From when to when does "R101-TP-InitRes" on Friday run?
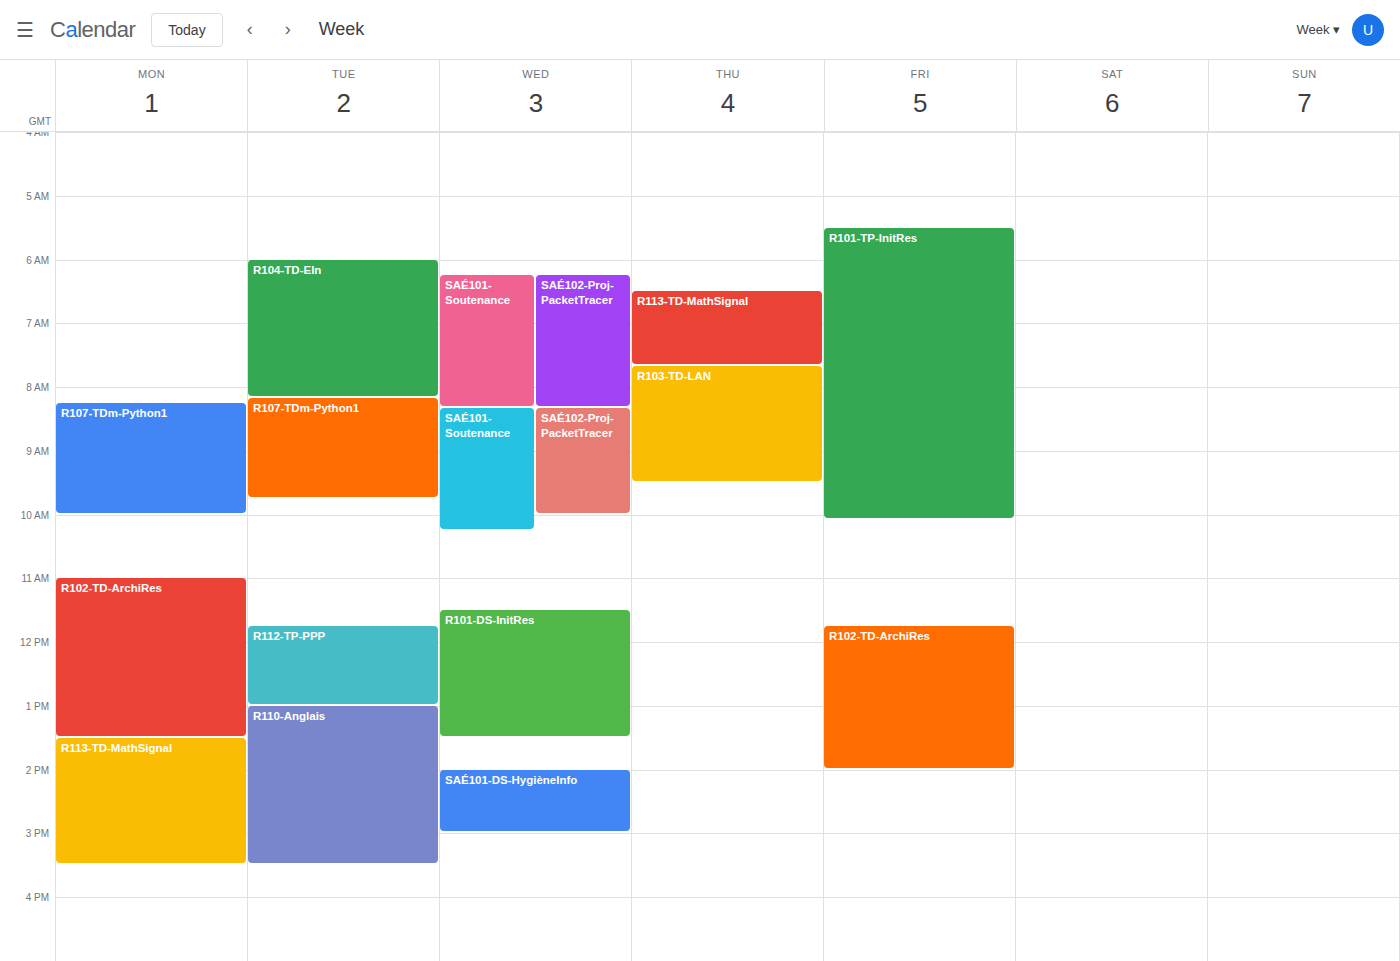
5:30 AM to 10:05 AM